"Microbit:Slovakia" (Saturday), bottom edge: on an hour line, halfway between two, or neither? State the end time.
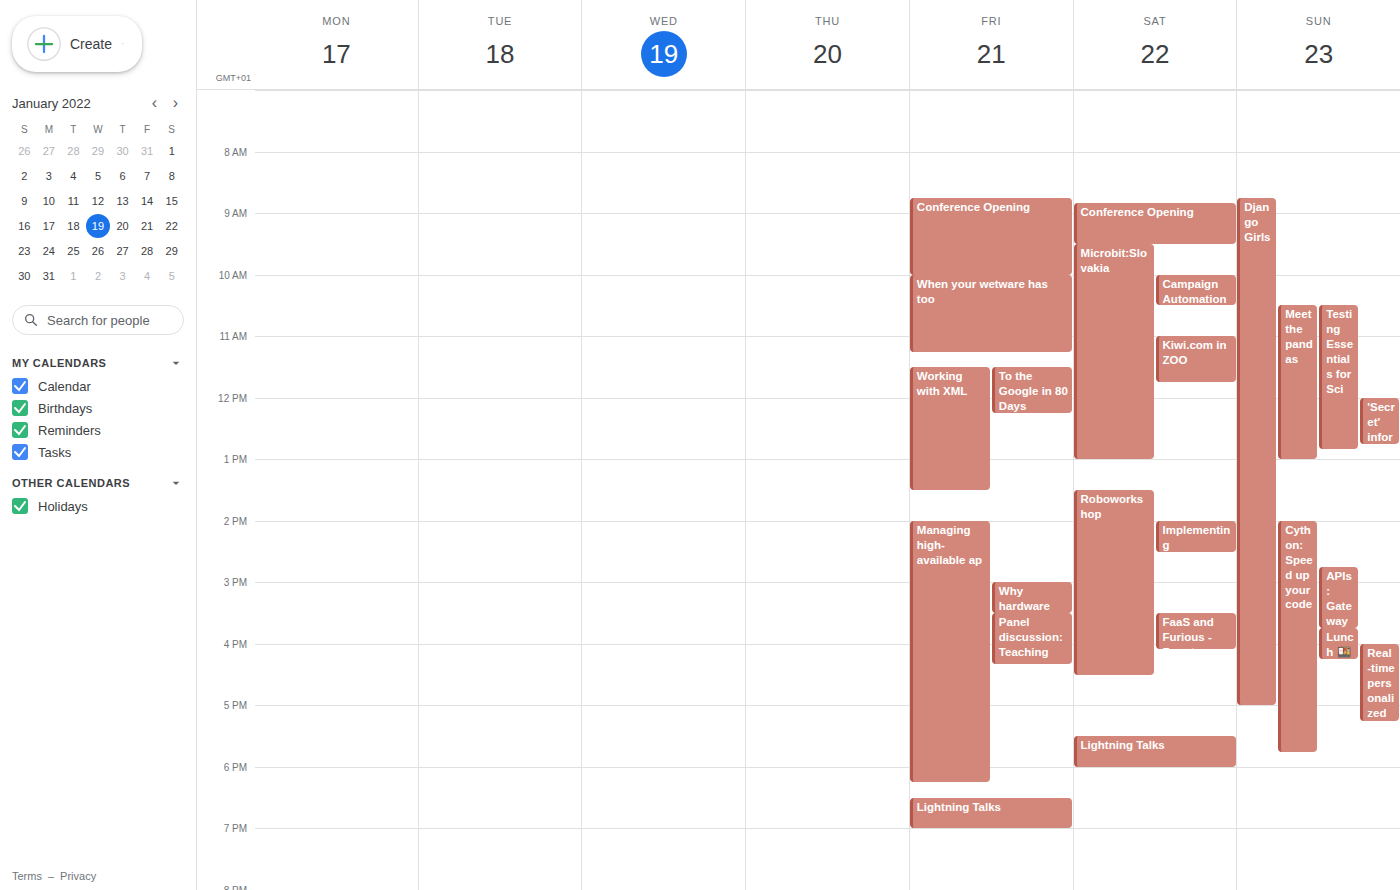
1:00 PM -- exactly on the 1 PM line.